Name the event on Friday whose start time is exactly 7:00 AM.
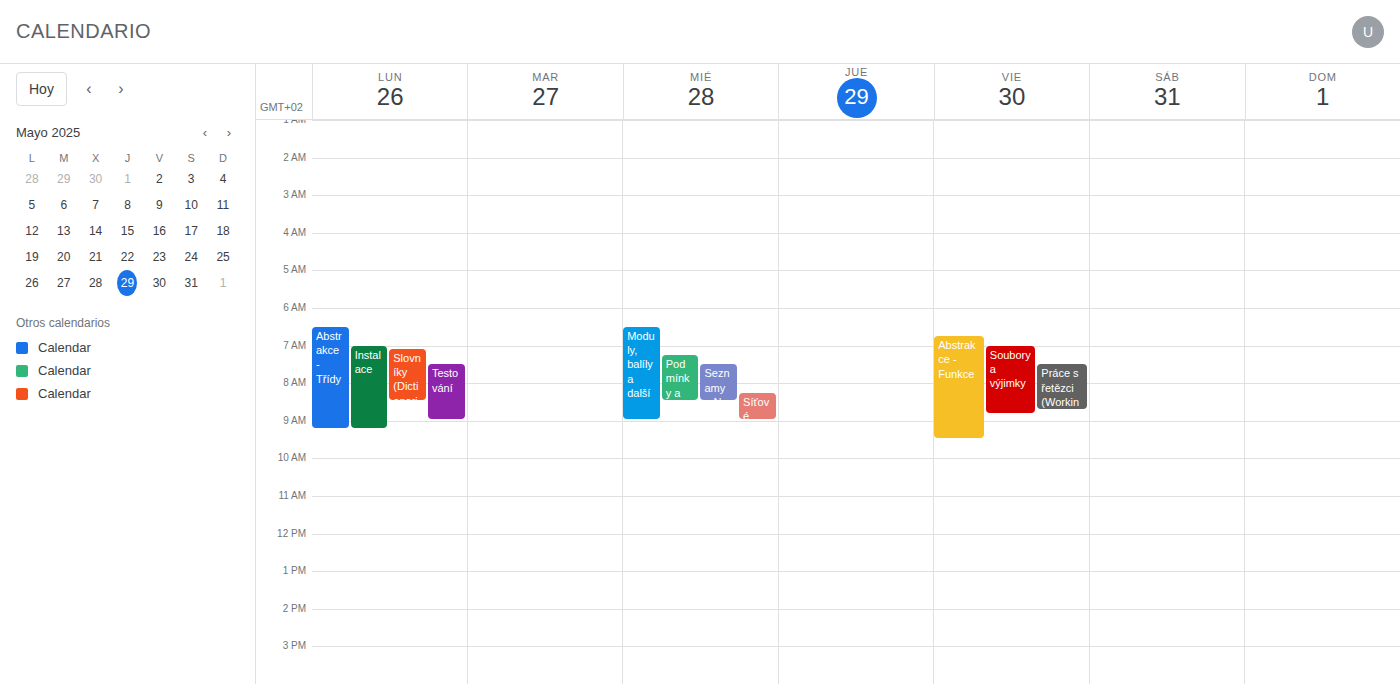
"Soubory a výjimky"